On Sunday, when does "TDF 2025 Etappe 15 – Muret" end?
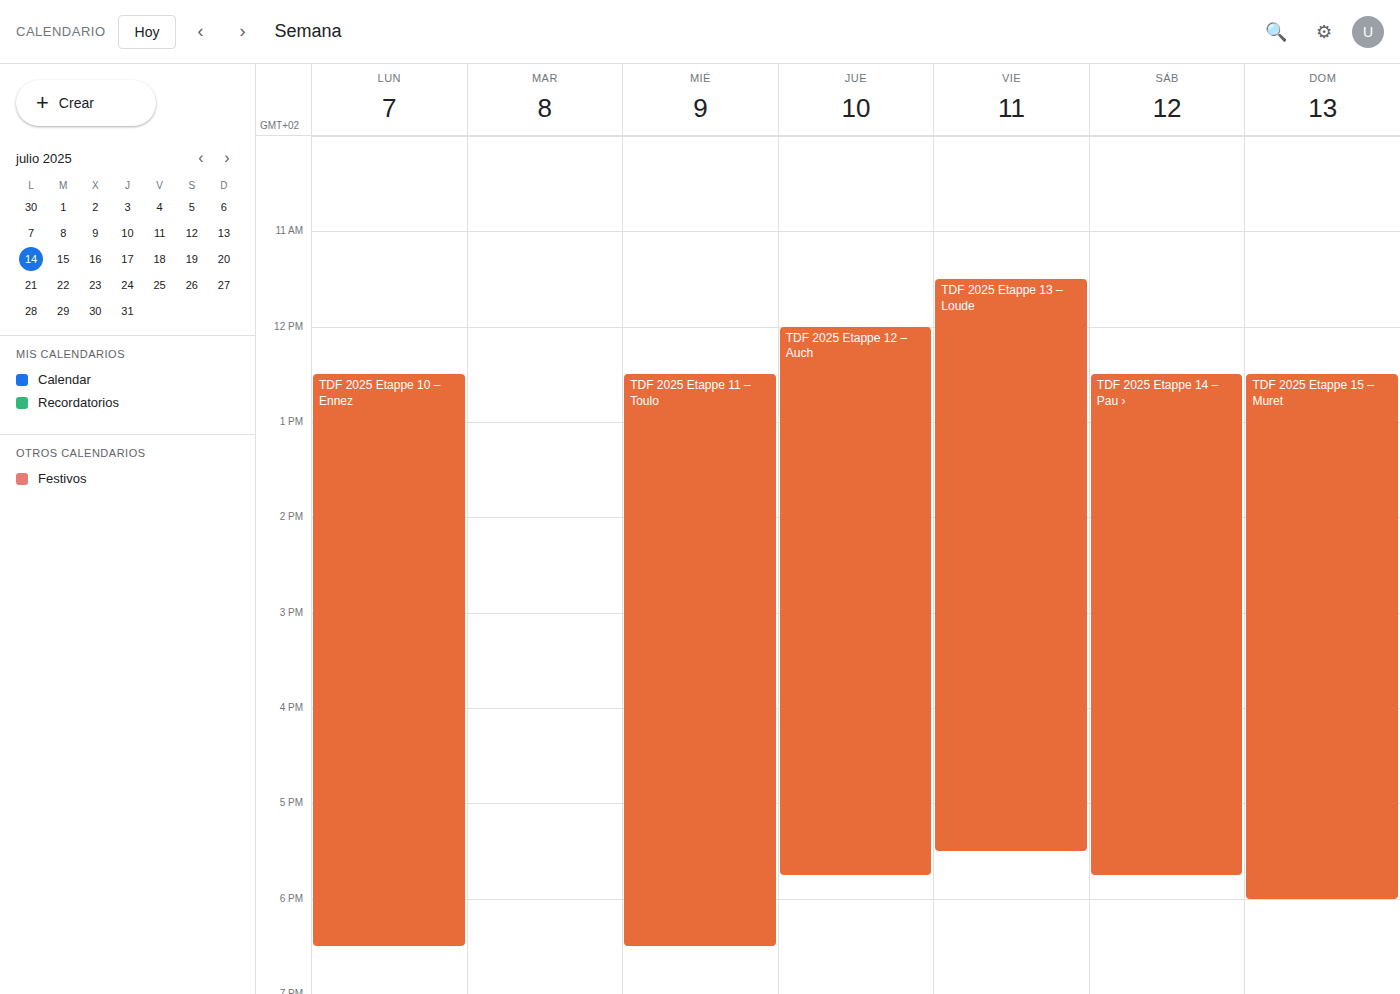
18:00